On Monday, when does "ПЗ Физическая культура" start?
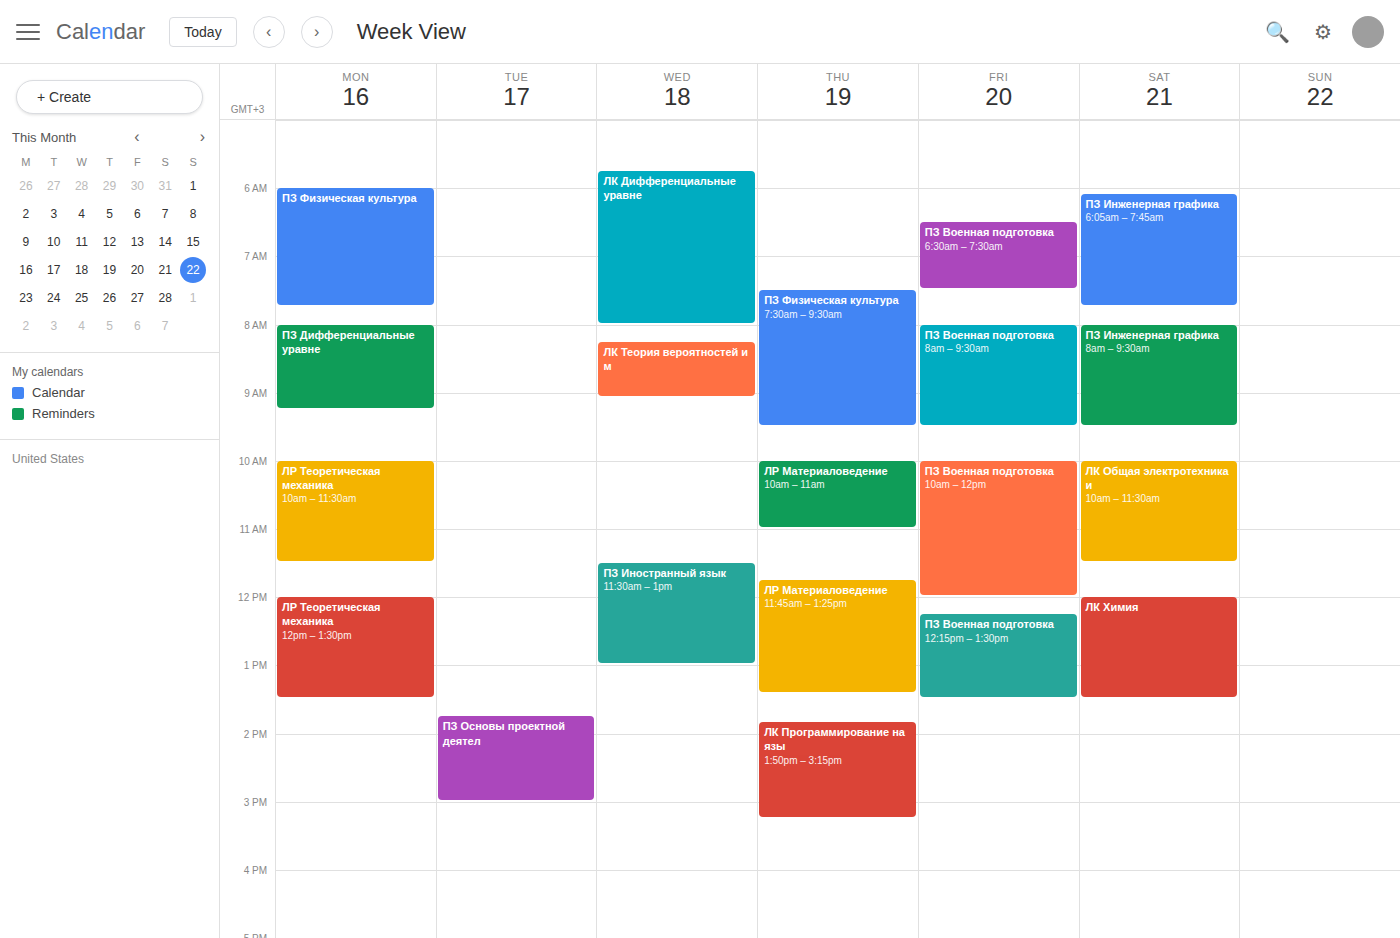
6:00 AM